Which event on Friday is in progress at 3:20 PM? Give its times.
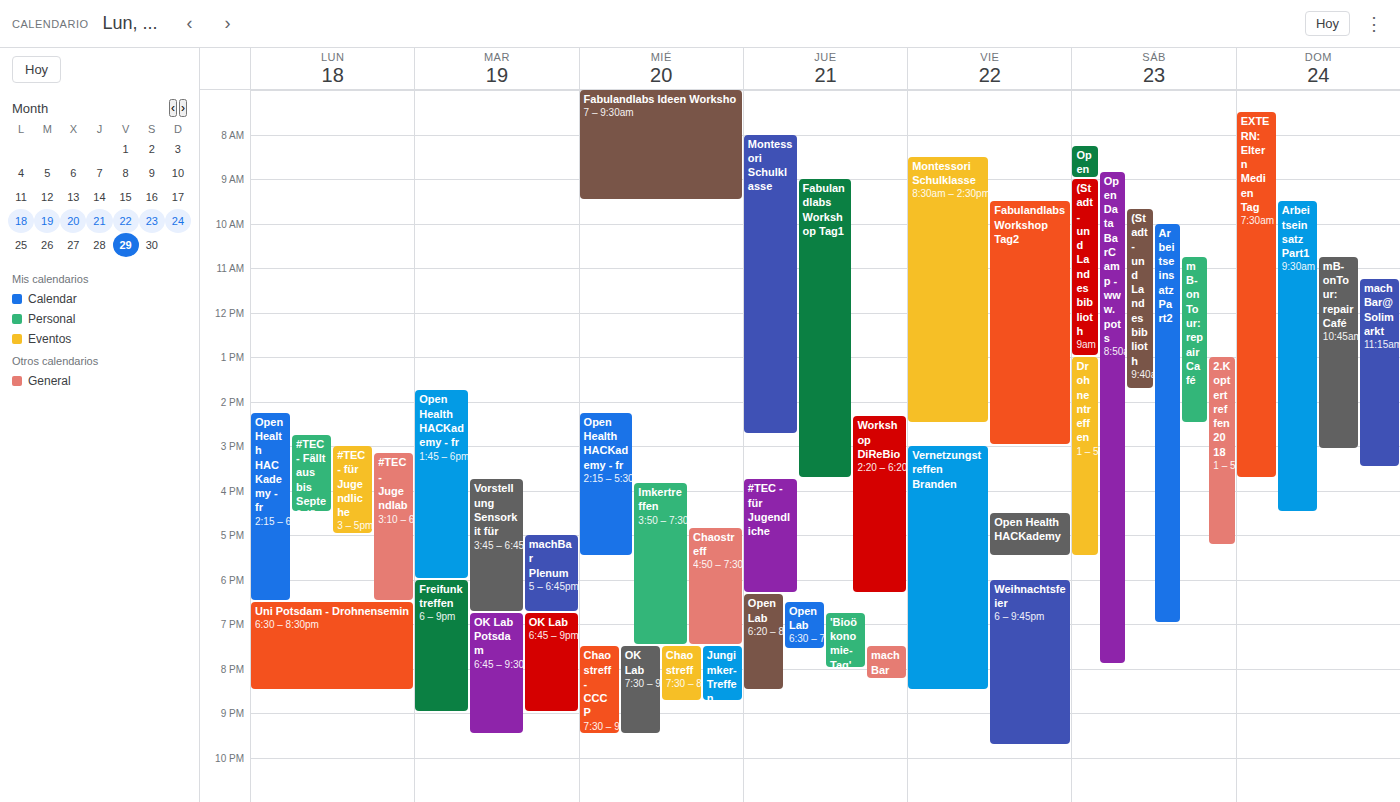
"Vernetzungstreffen Branden", 3:00 PM to 8:30 PM